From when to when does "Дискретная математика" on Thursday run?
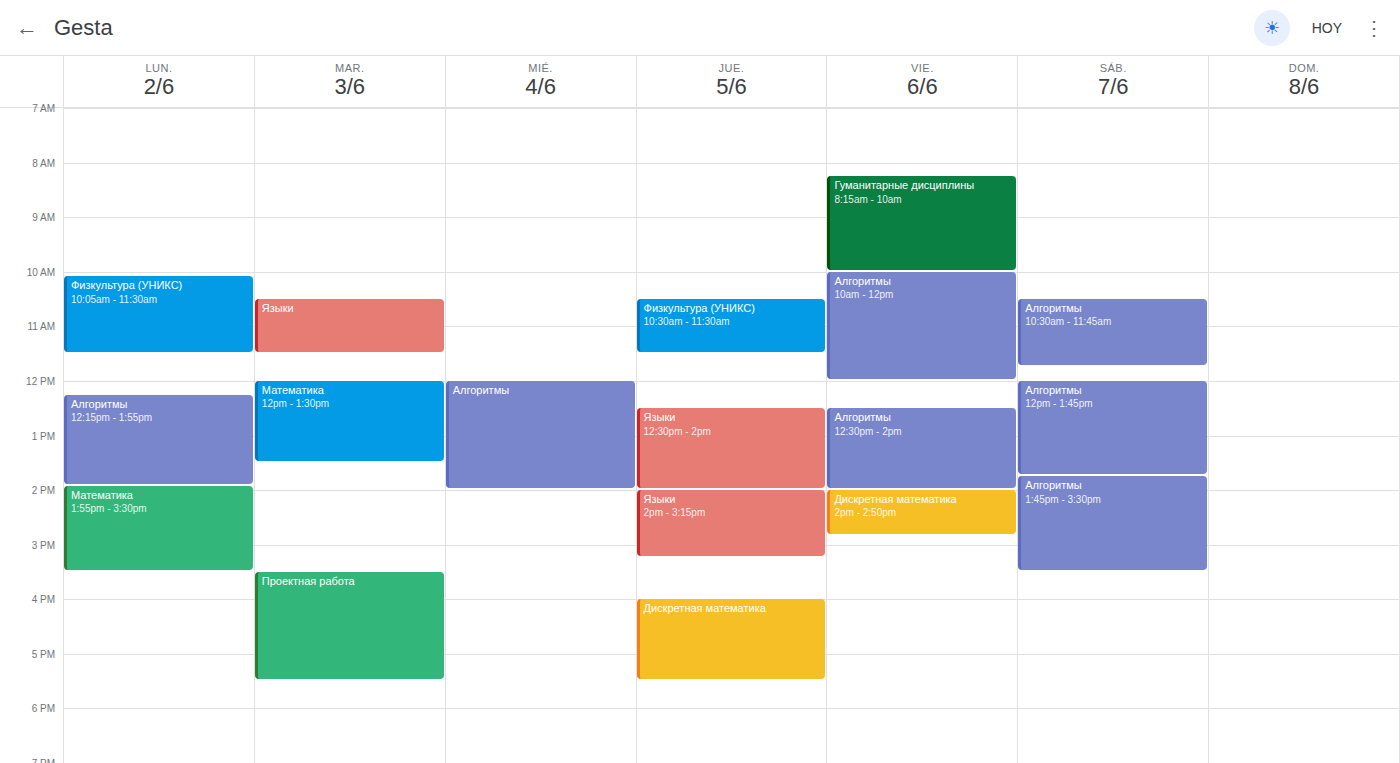
4:00 PM to 5:30 PM